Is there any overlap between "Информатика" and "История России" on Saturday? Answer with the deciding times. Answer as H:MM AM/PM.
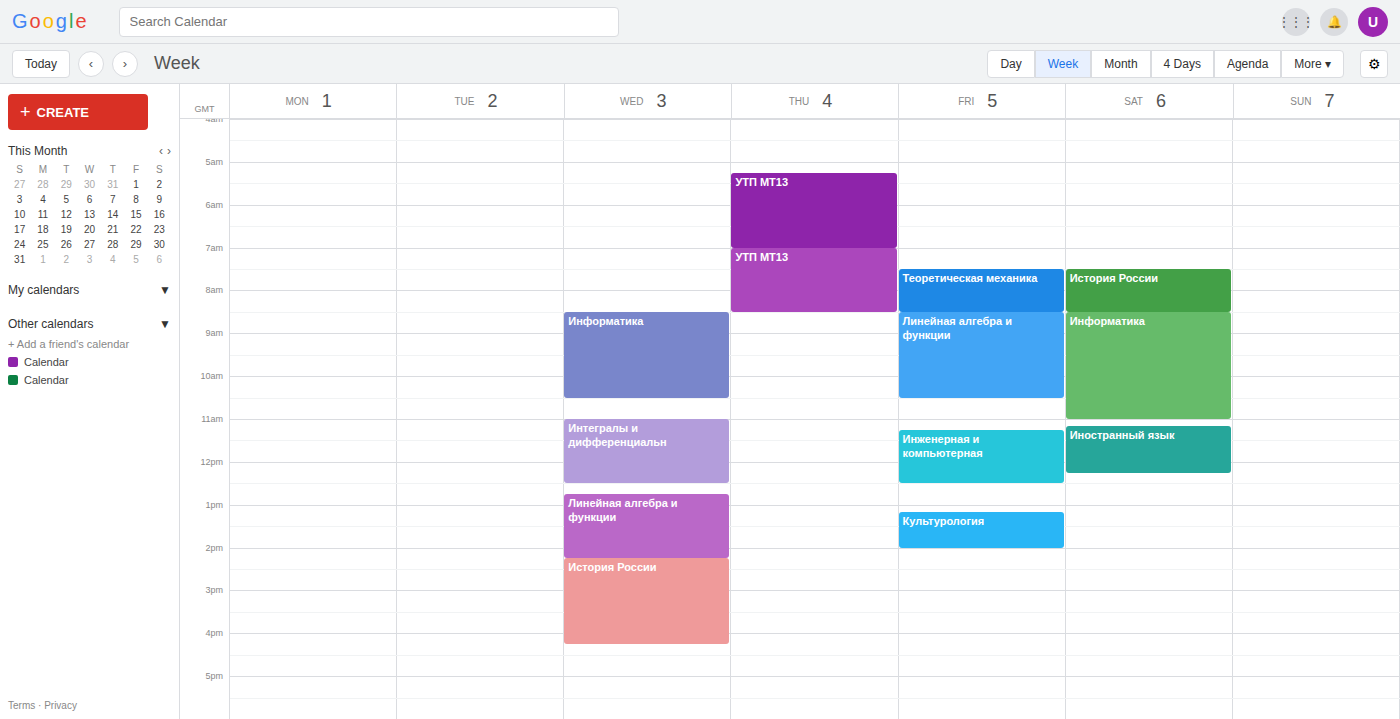
"История России" ends at 8:30 AM, exactly when "Информатика" starts -- they touch but do not overlap.